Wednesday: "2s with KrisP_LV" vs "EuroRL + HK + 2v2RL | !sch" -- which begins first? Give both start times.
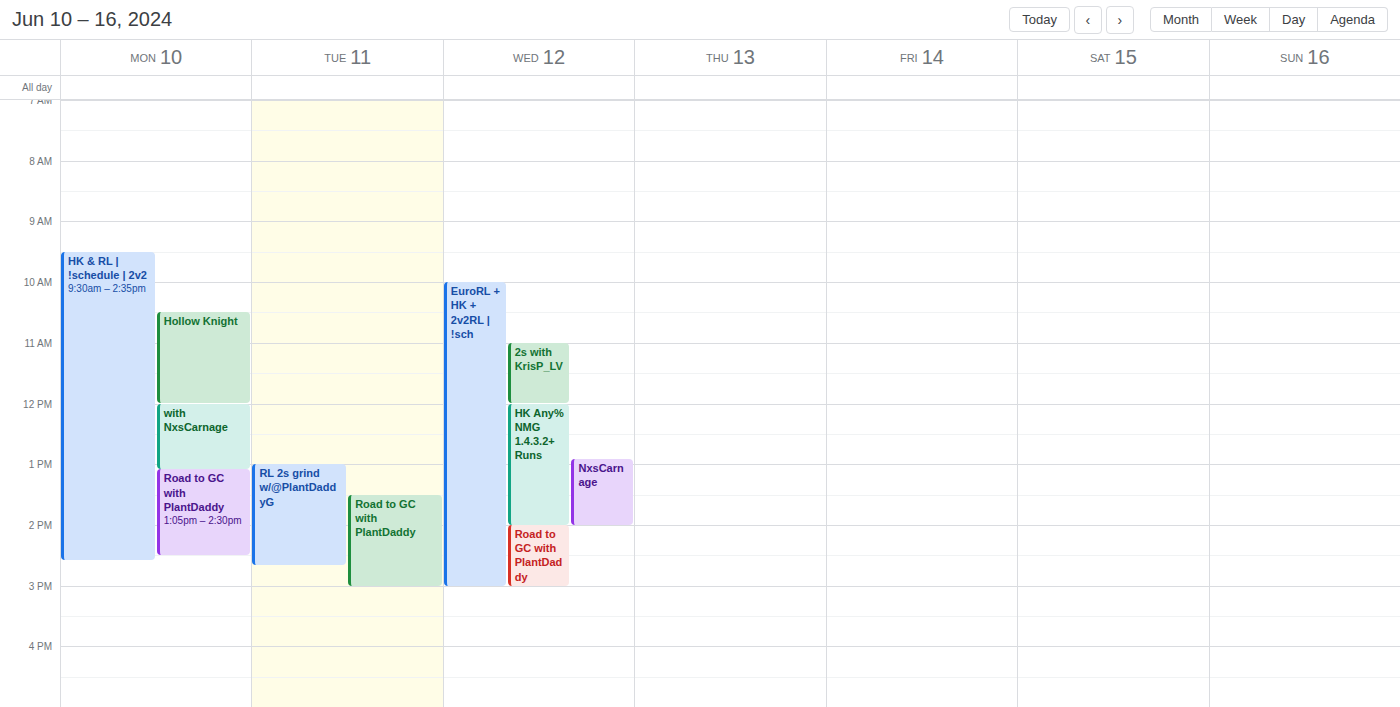
"EuroRL + HK + 2v2RL | !sch" 10:00 AM; "2s with KrisP_LV" 11:00 AM.